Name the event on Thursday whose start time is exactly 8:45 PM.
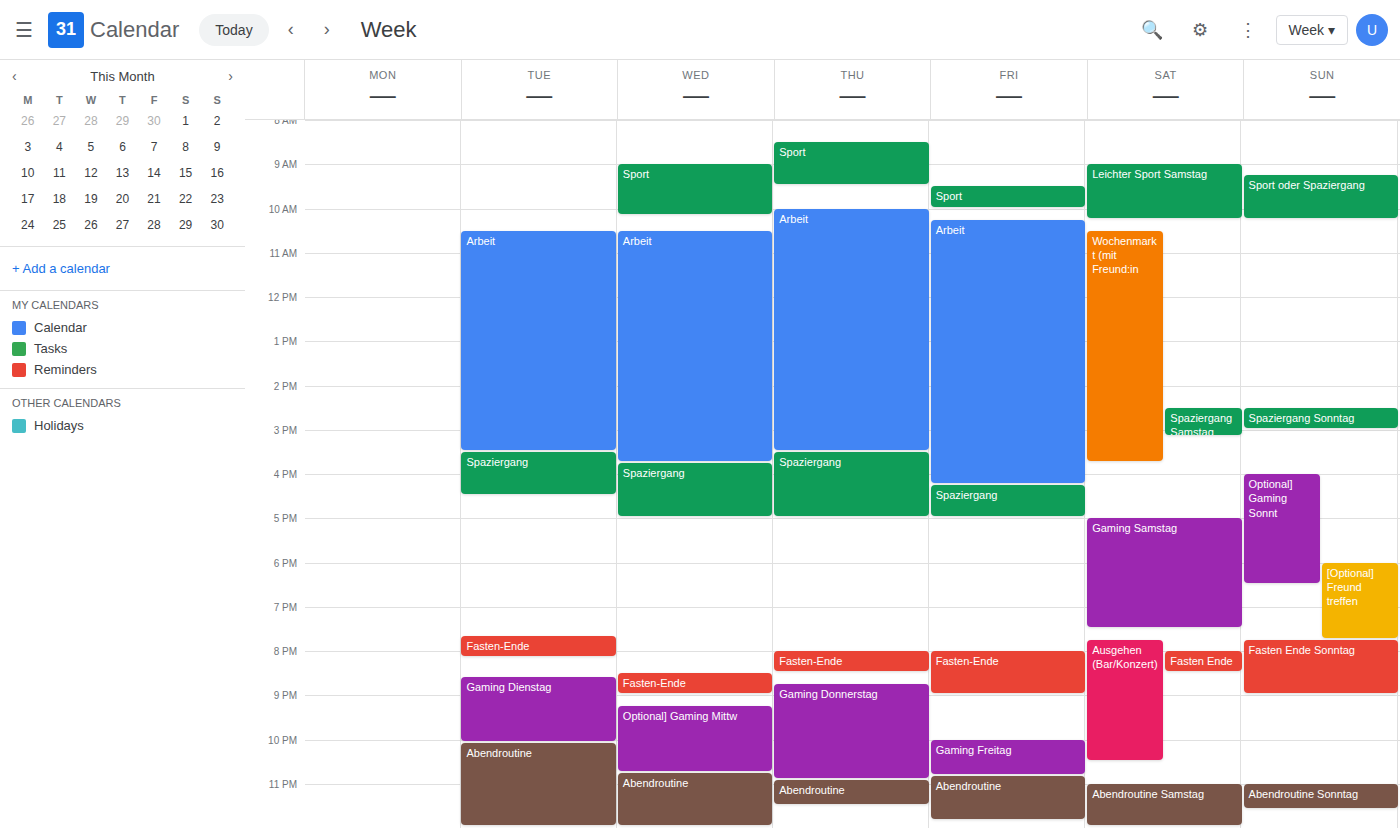
"Gaming Donnerstag"